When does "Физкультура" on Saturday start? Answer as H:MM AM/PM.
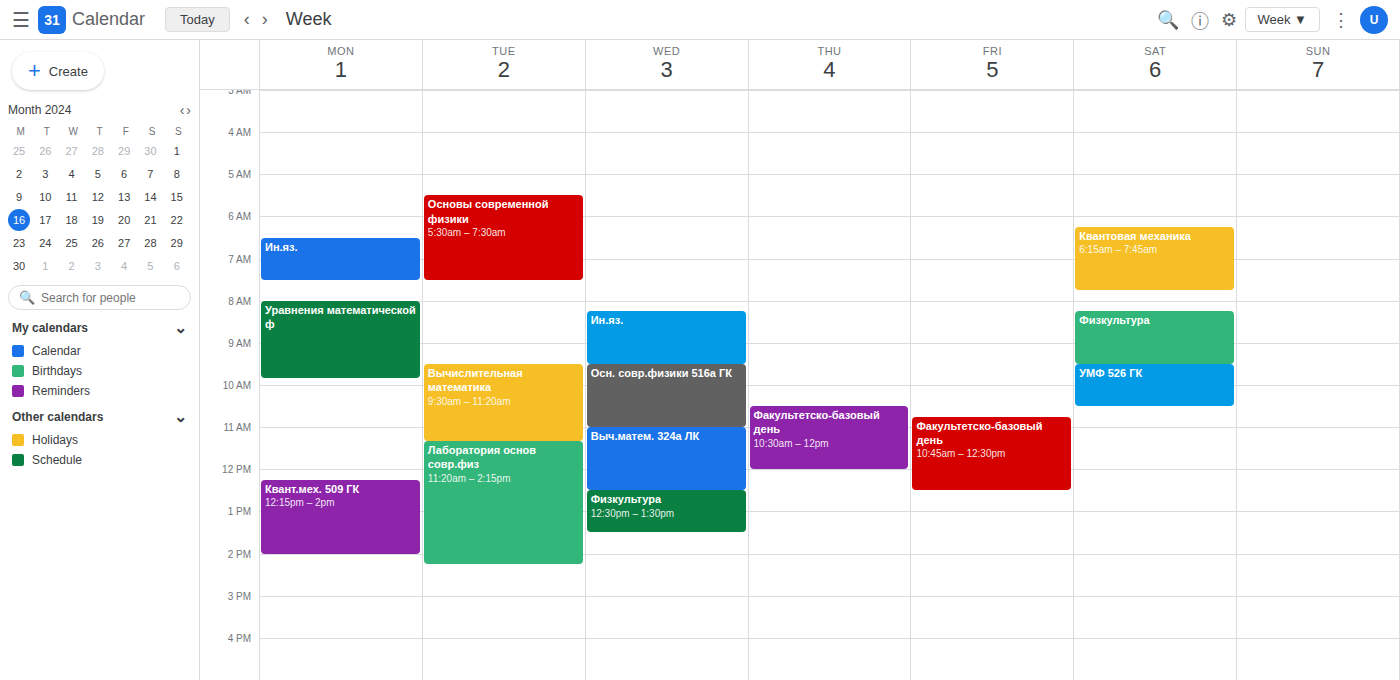
8:15 AM